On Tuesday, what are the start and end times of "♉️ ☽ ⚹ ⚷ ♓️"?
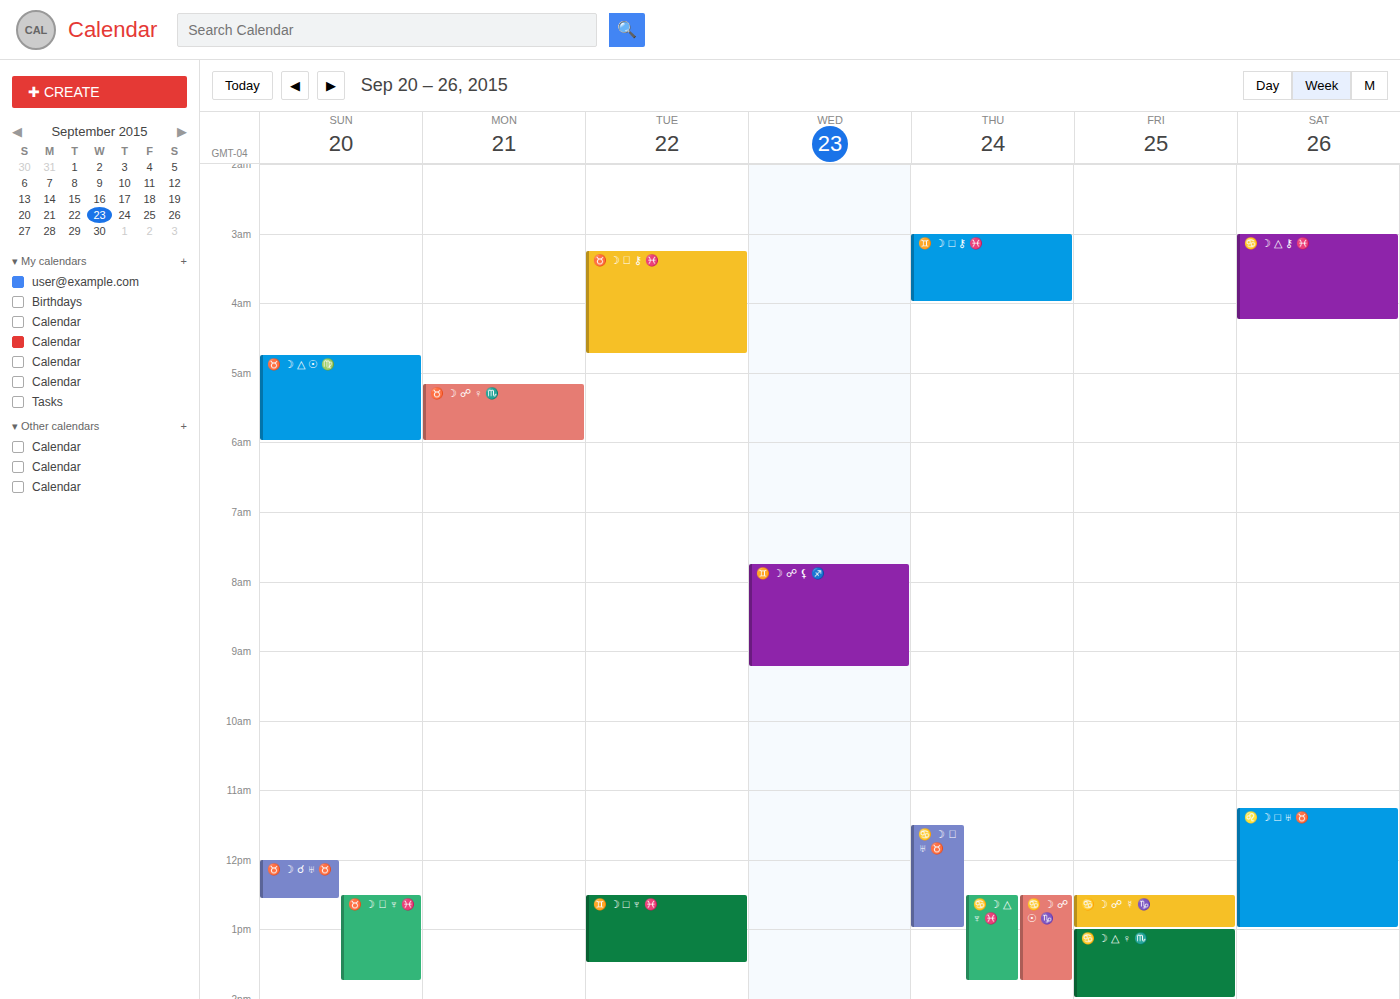
3:15 AM to 4:45 AM